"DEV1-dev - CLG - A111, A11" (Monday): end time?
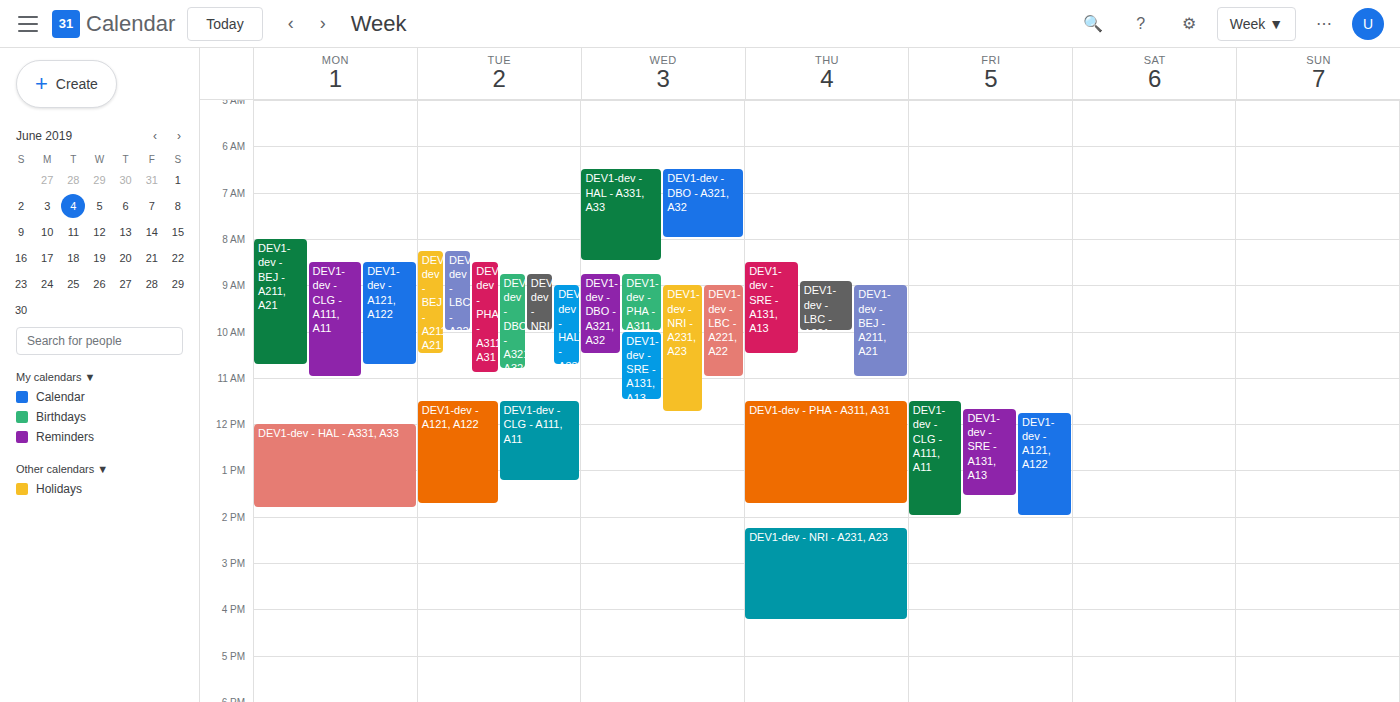
11:00 AM